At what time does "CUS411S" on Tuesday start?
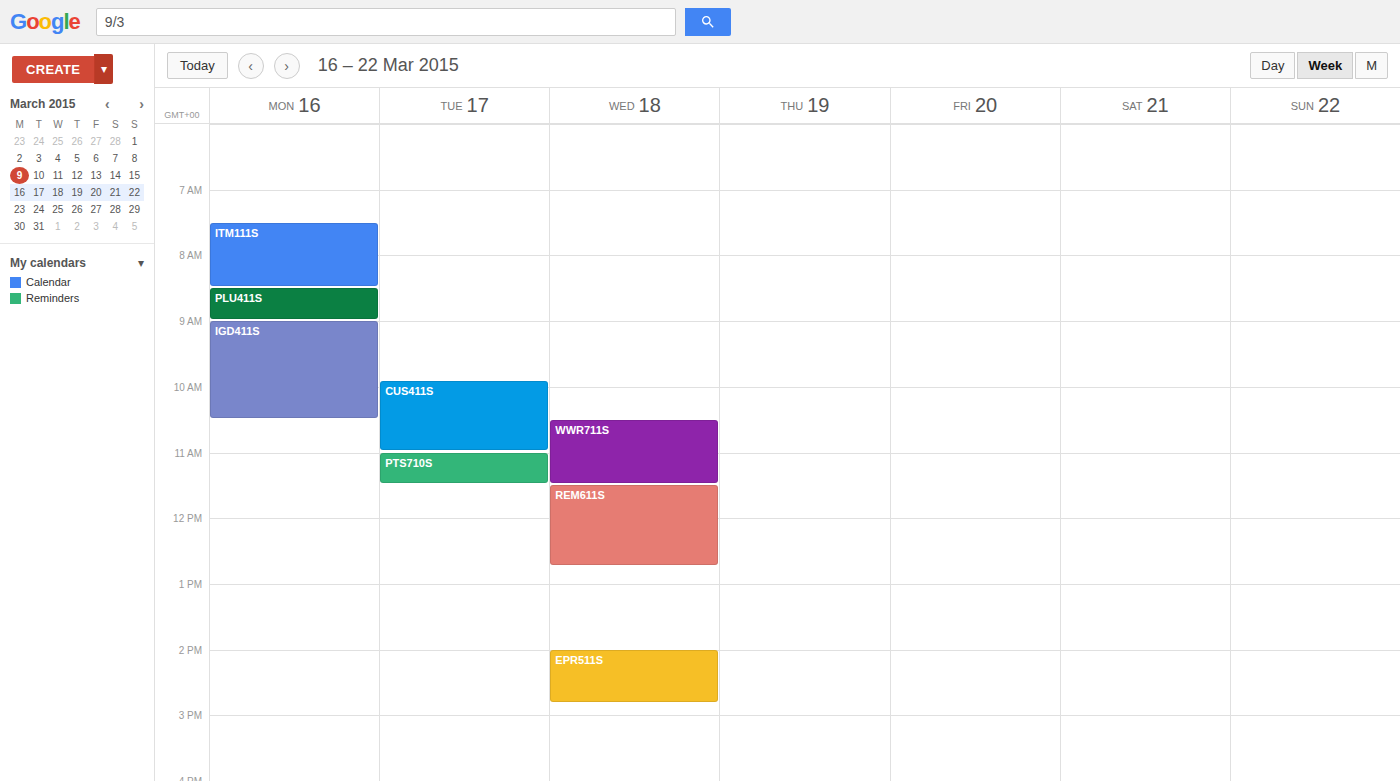
9:55 AM